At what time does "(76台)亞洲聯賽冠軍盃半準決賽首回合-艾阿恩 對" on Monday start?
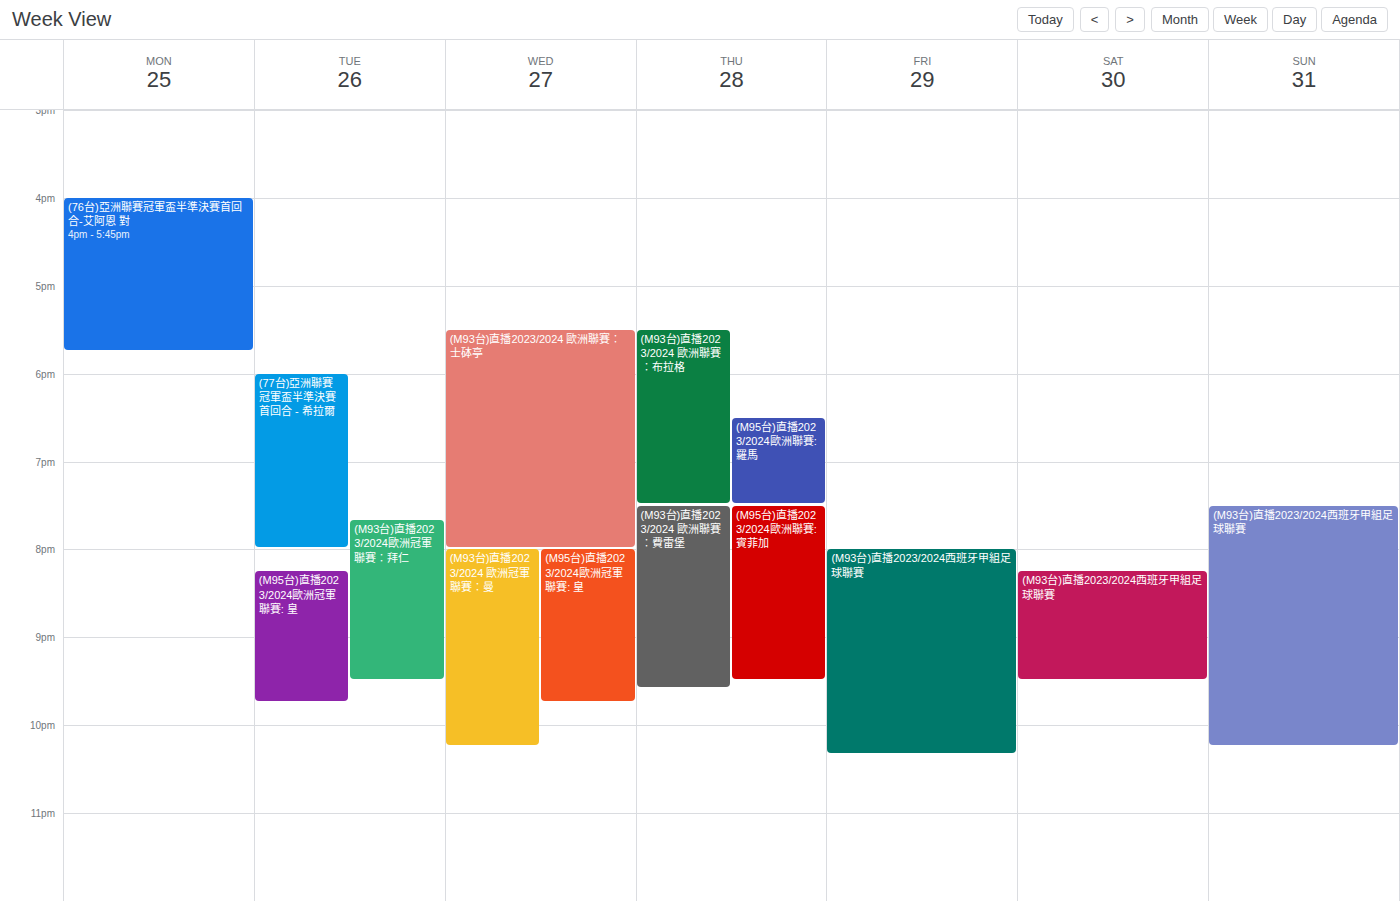
4:00 PM